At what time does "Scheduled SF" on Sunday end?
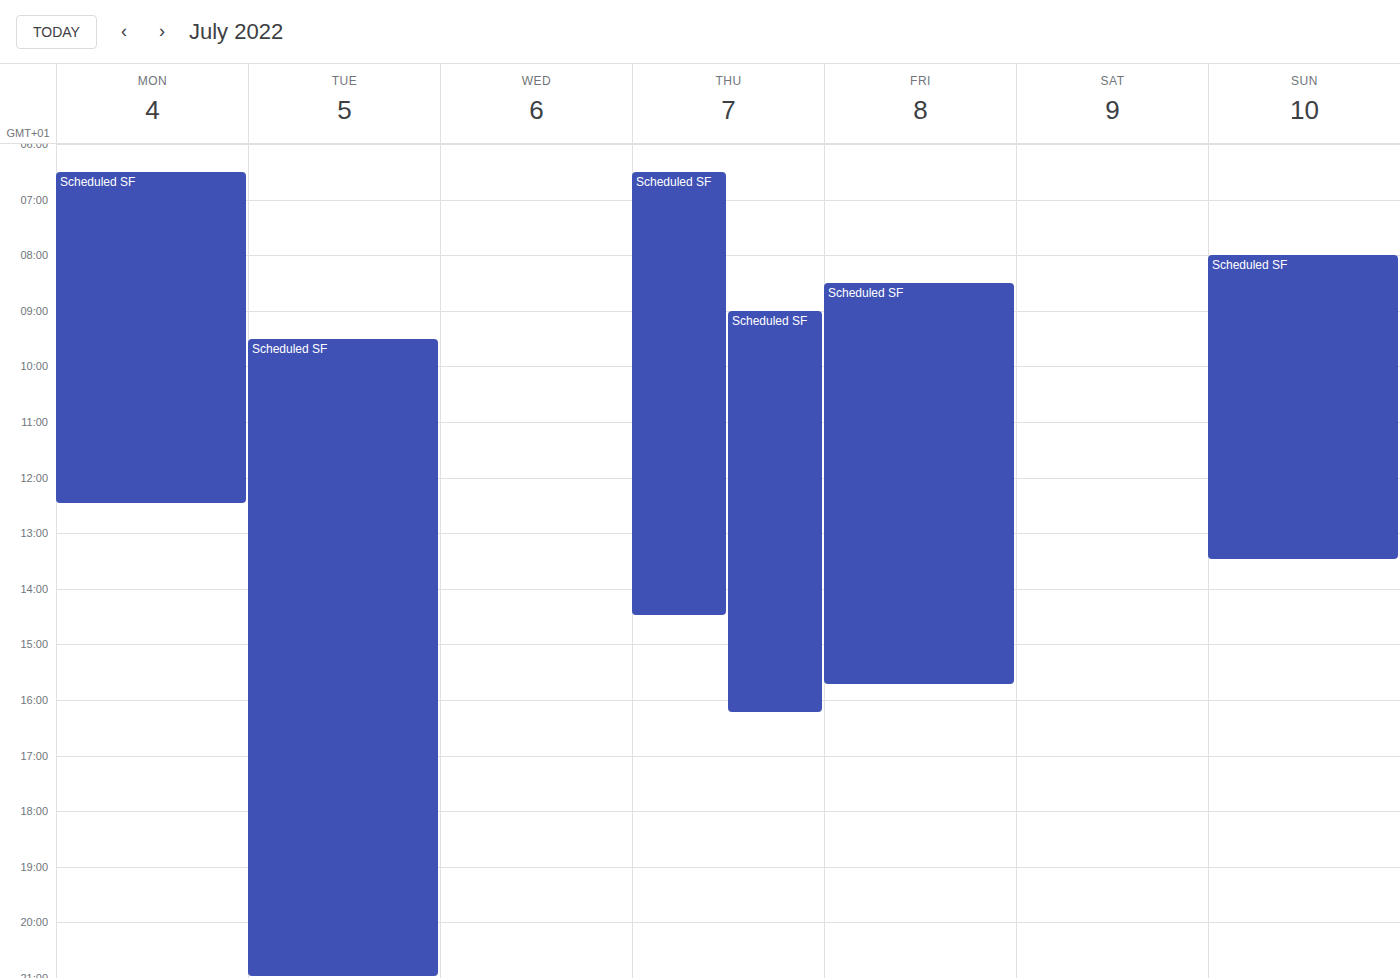
1:30 PM